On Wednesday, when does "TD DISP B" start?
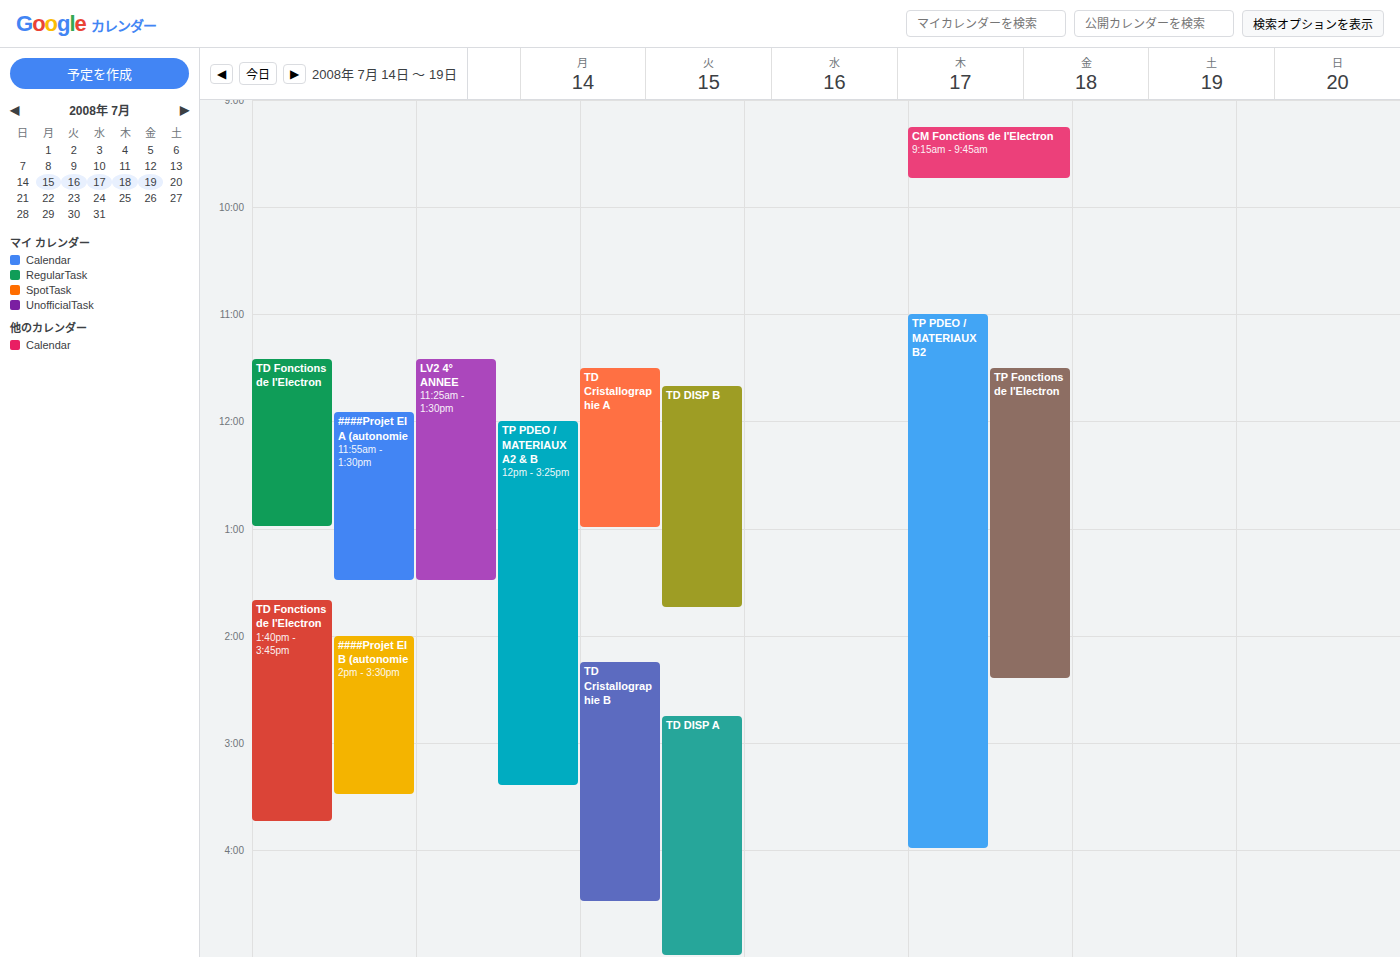
11:40